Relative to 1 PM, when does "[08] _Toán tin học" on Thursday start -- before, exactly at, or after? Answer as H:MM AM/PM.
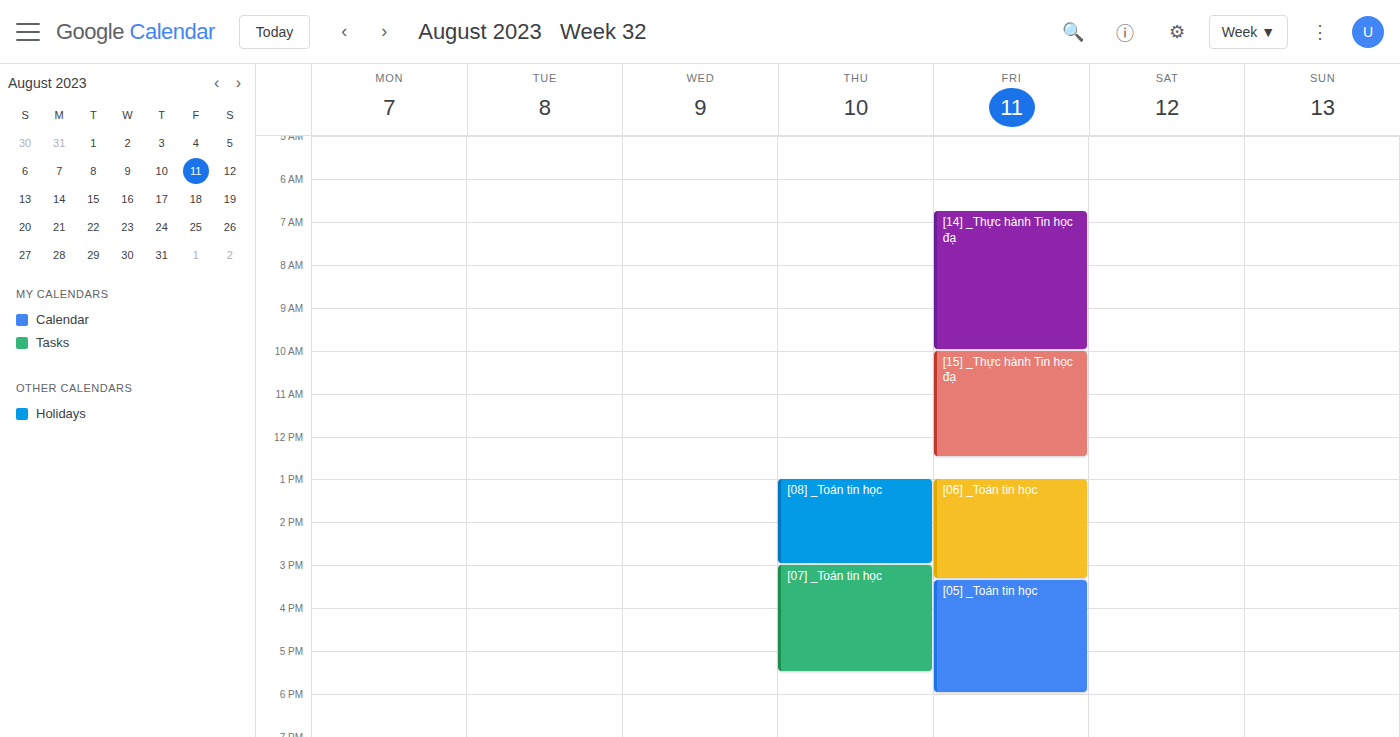
1:00 PM -- exactly at 1 PM, on the 1 PM line.